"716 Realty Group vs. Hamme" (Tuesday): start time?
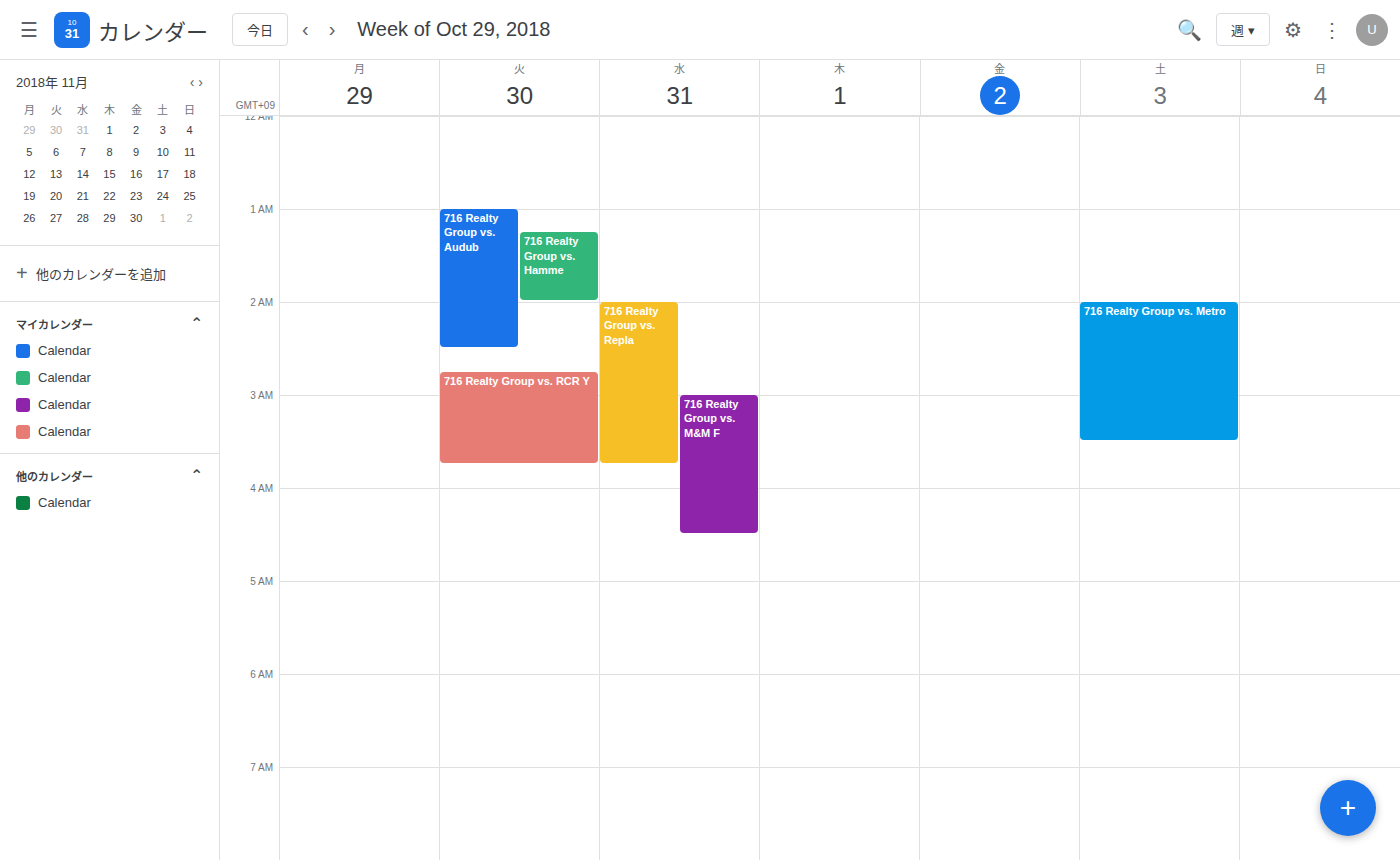
1:15 AM